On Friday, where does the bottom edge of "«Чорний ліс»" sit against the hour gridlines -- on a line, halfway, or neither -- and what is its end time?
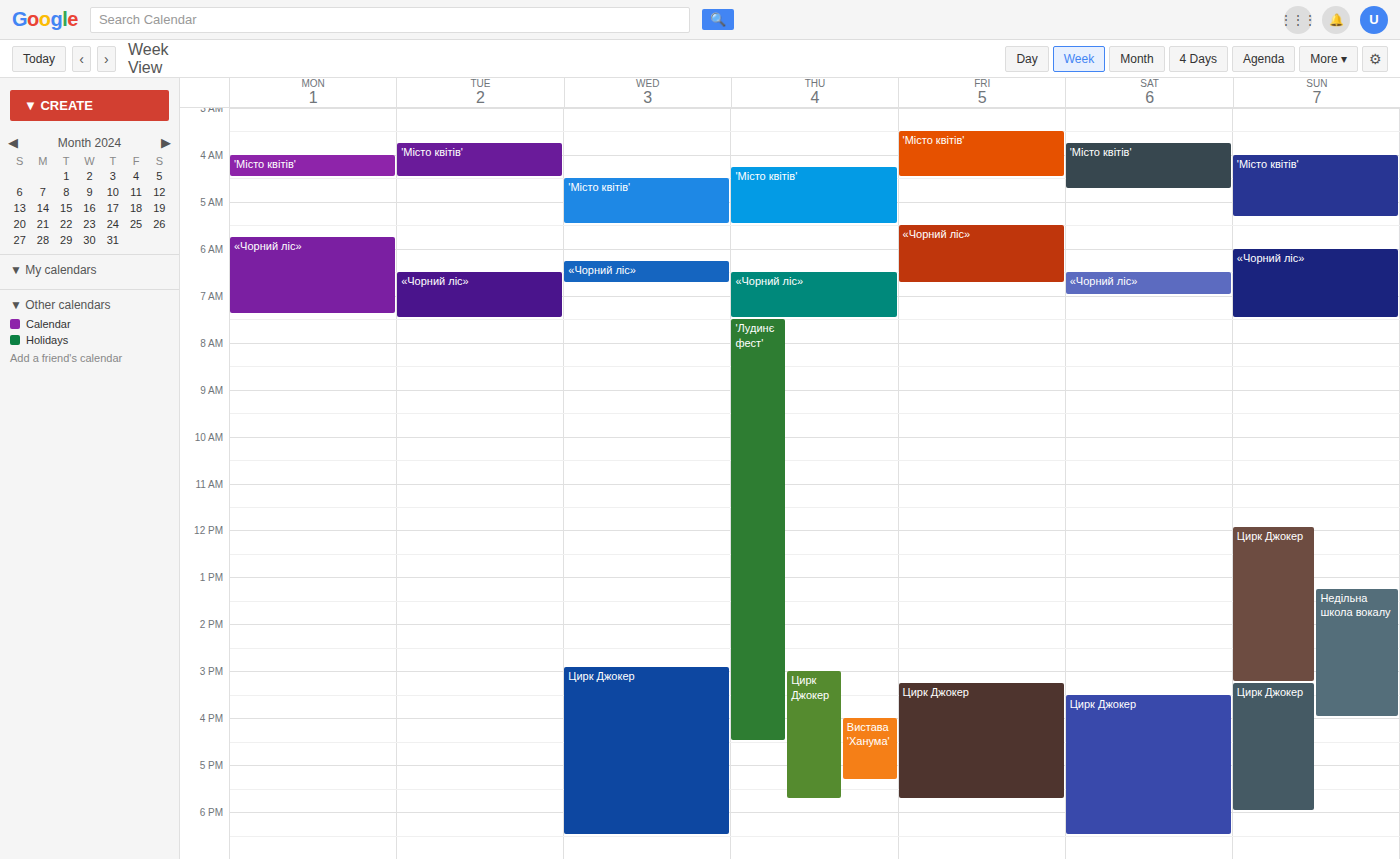
6:45 AM -- neither: three quarters of the way from the 6 AM line to the 7 AM line.